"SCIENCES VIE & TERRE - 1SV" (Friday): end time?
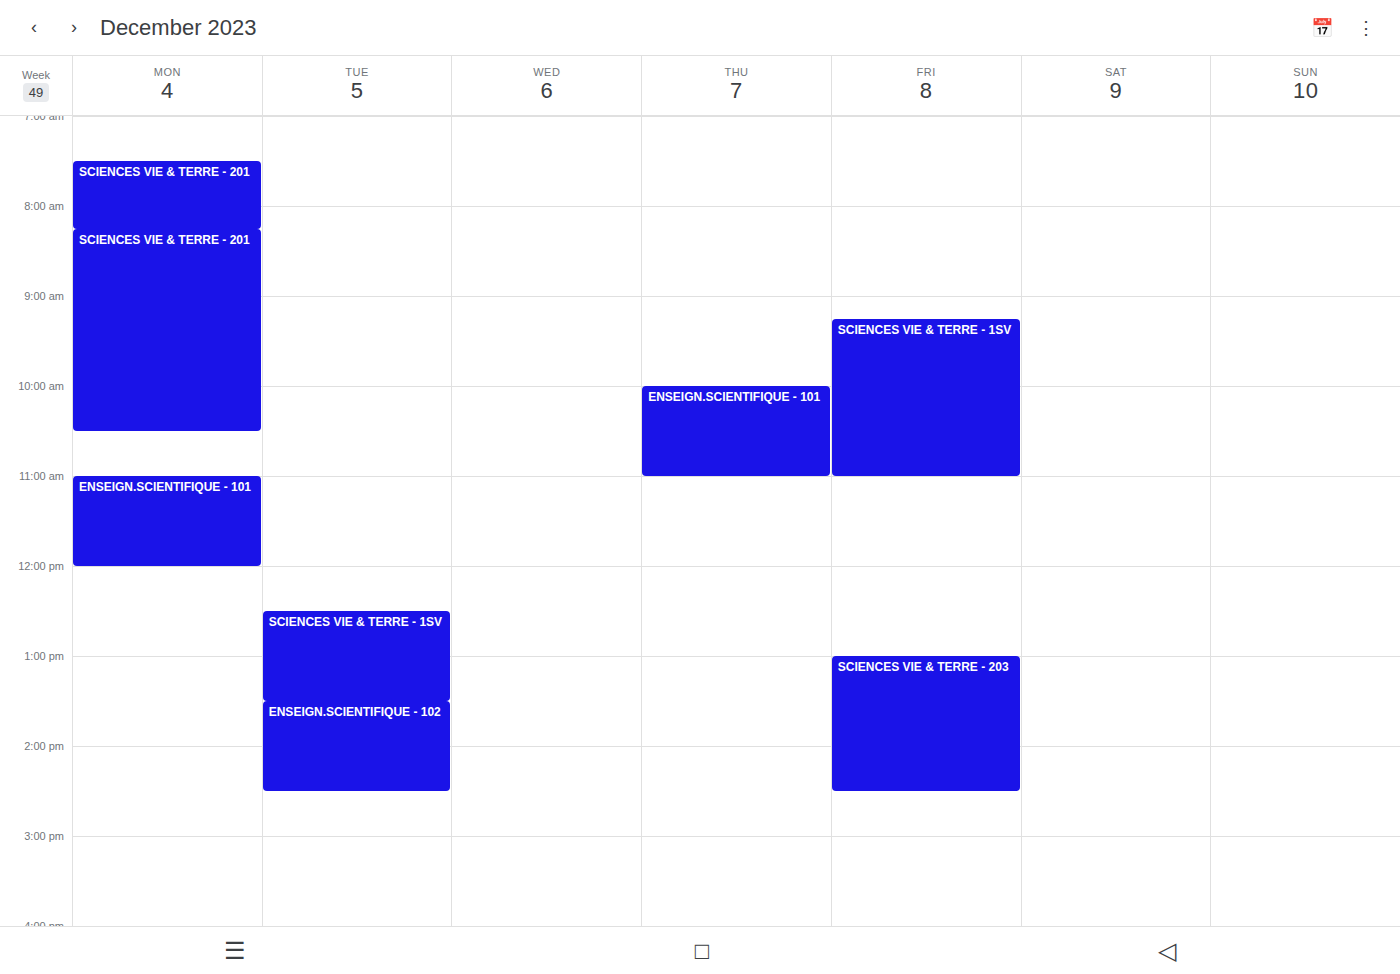
11:00 AM